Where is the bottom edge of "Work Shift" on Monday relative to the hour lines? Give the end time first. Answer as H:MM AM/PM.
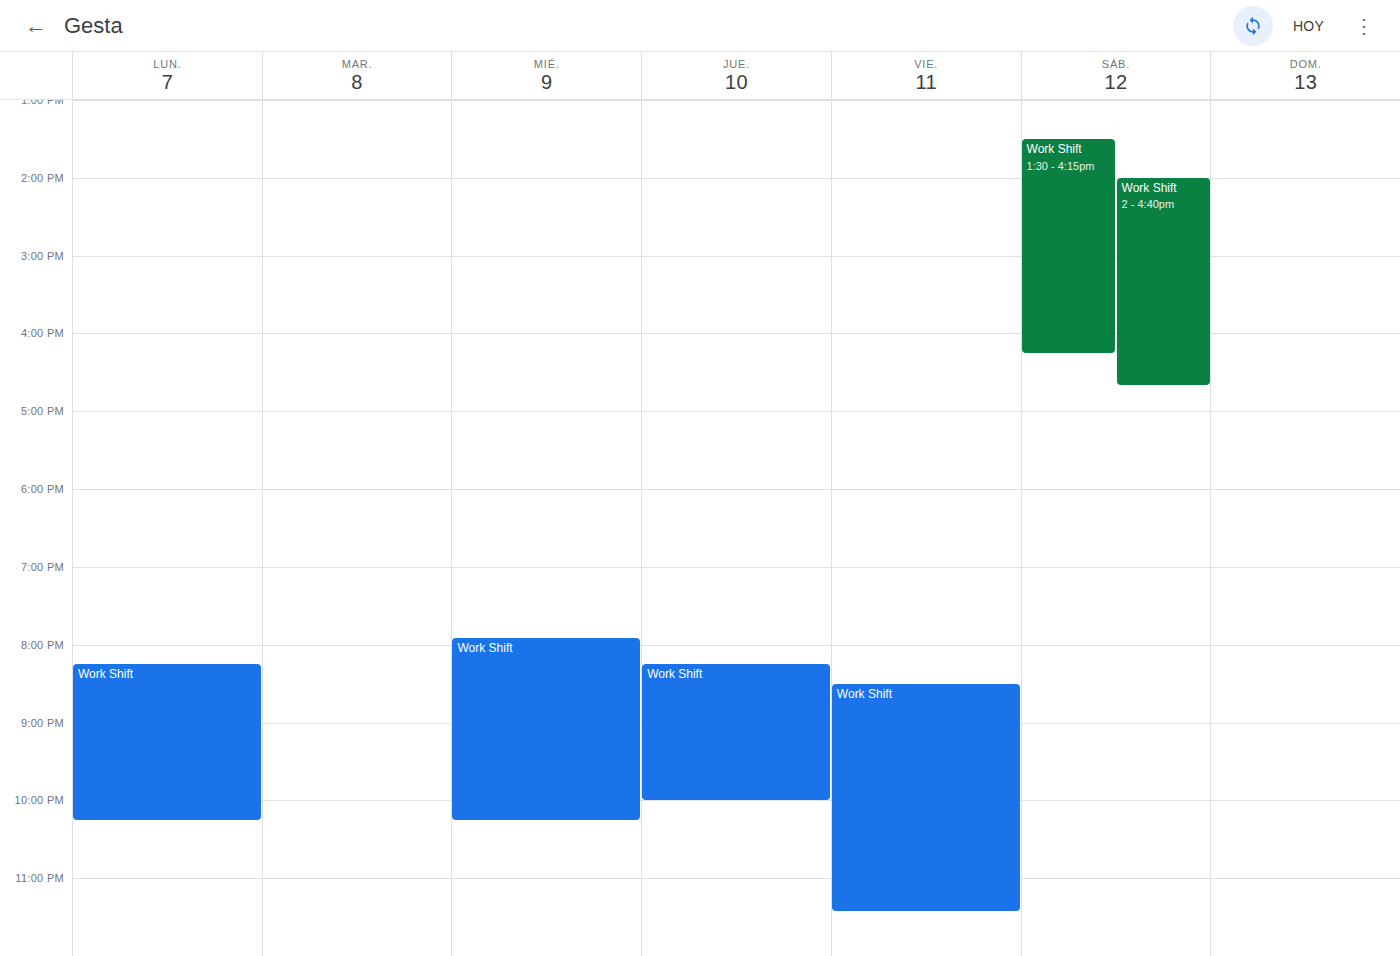
10:15 PM -- neither: a quarter of the way from the 10 PM line to the 11 PM line.